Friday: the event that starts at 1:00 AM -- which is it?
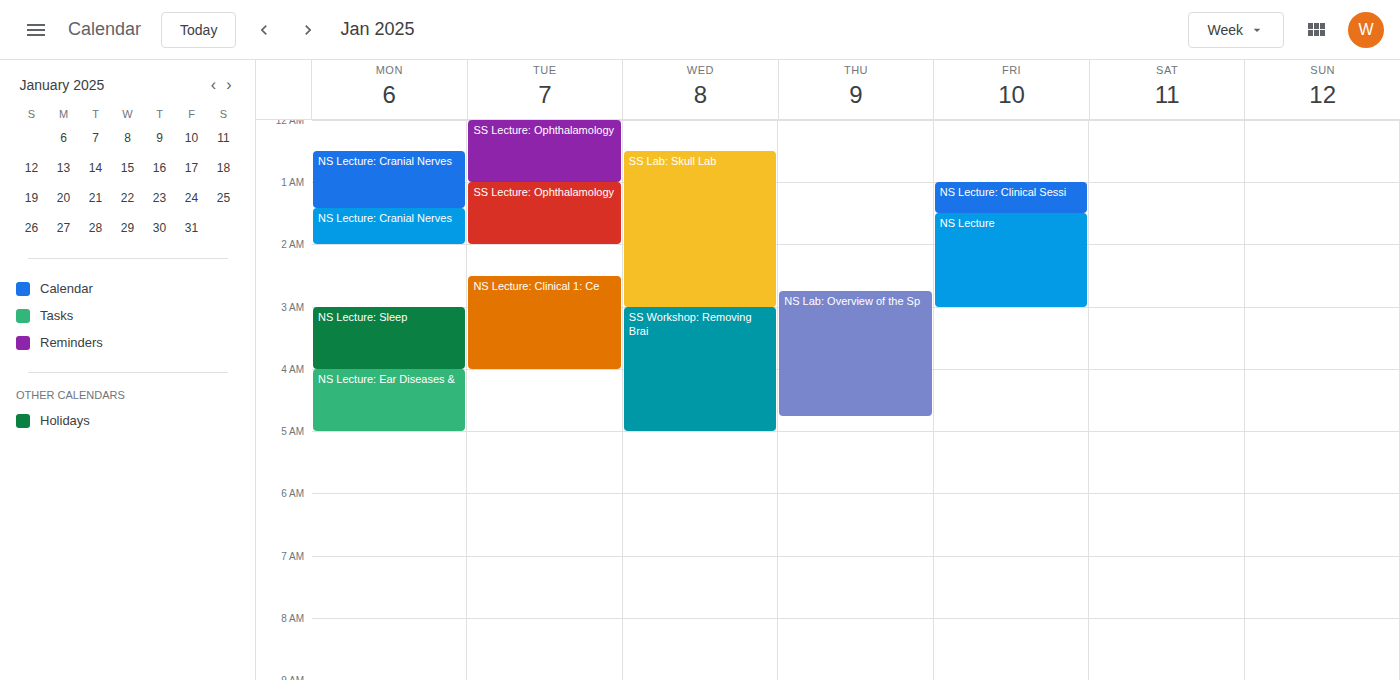
"NS Lecture: Clinical Sessi"